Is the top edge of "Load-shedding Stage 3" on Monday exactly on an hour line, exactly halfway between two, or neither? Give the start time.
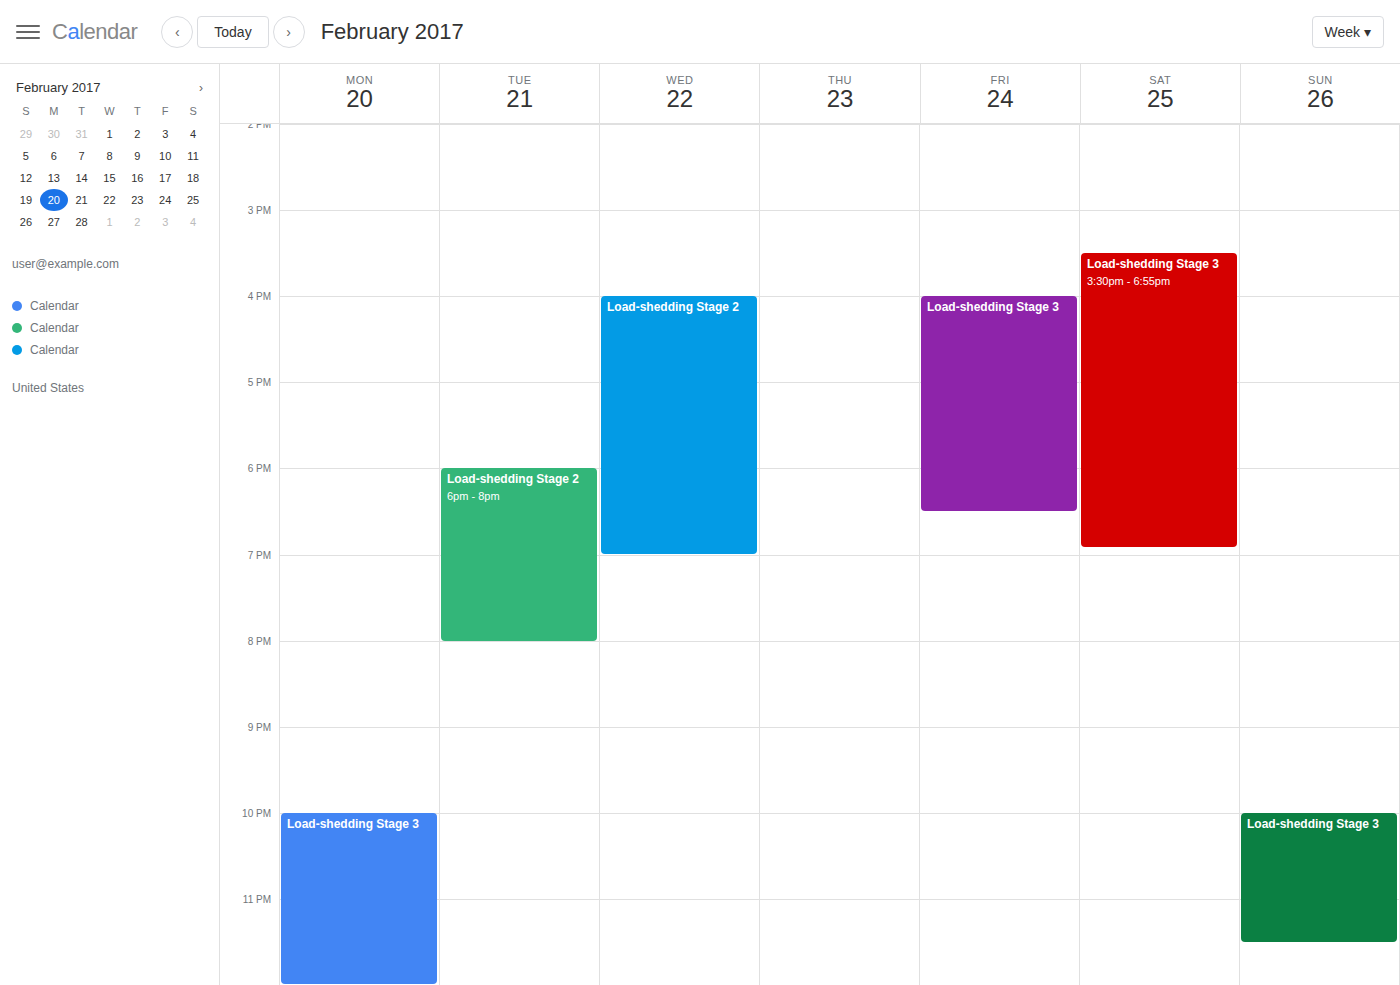
10:00 PM -- exactly on the 10 PM line.